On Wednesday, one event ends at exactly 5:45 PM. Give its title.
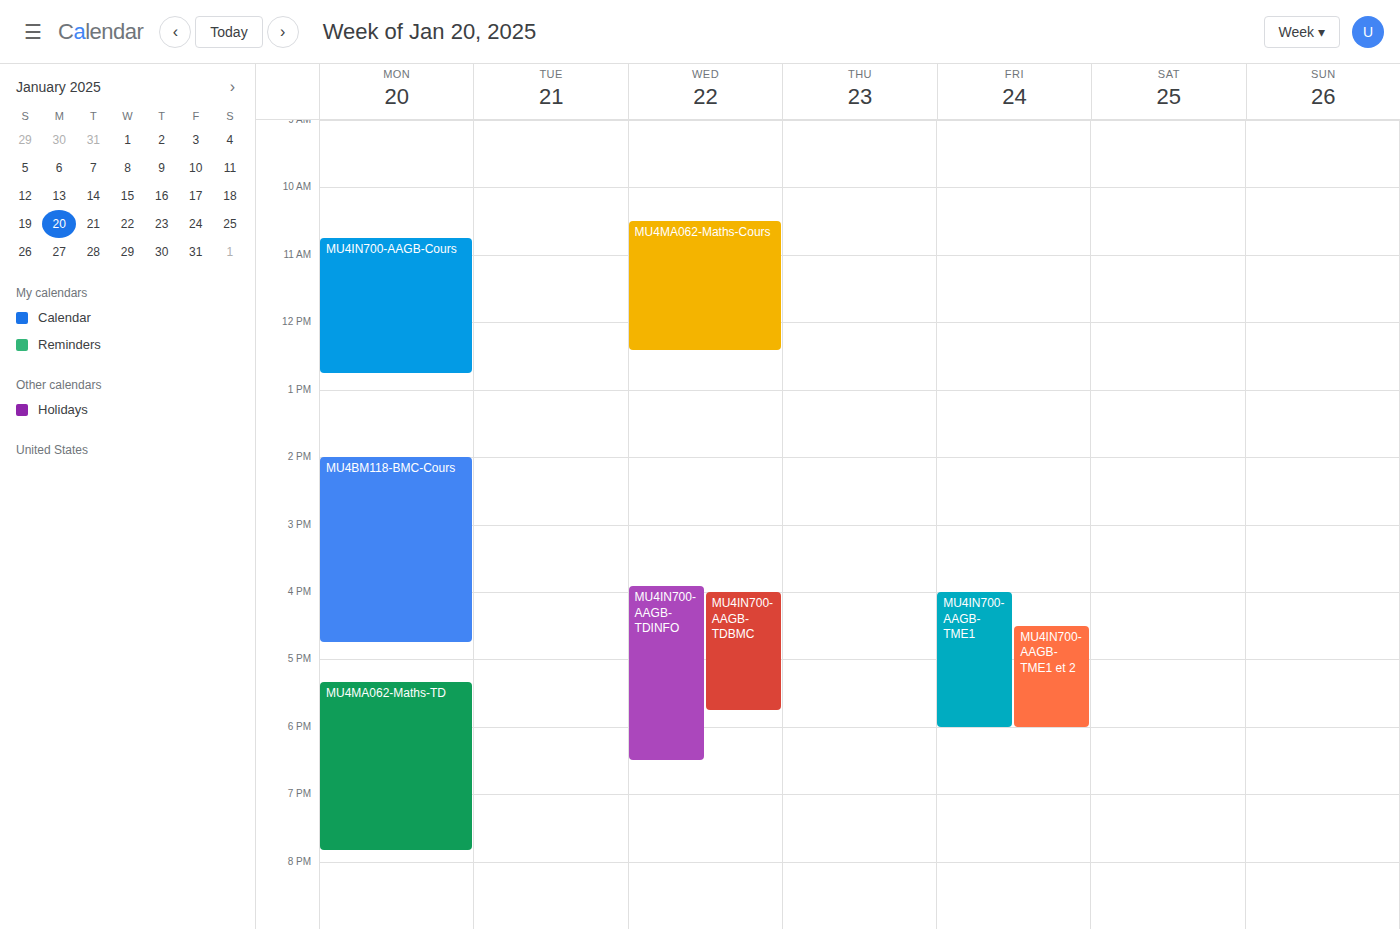
"MU4IN700-AAGB-TDBMC"